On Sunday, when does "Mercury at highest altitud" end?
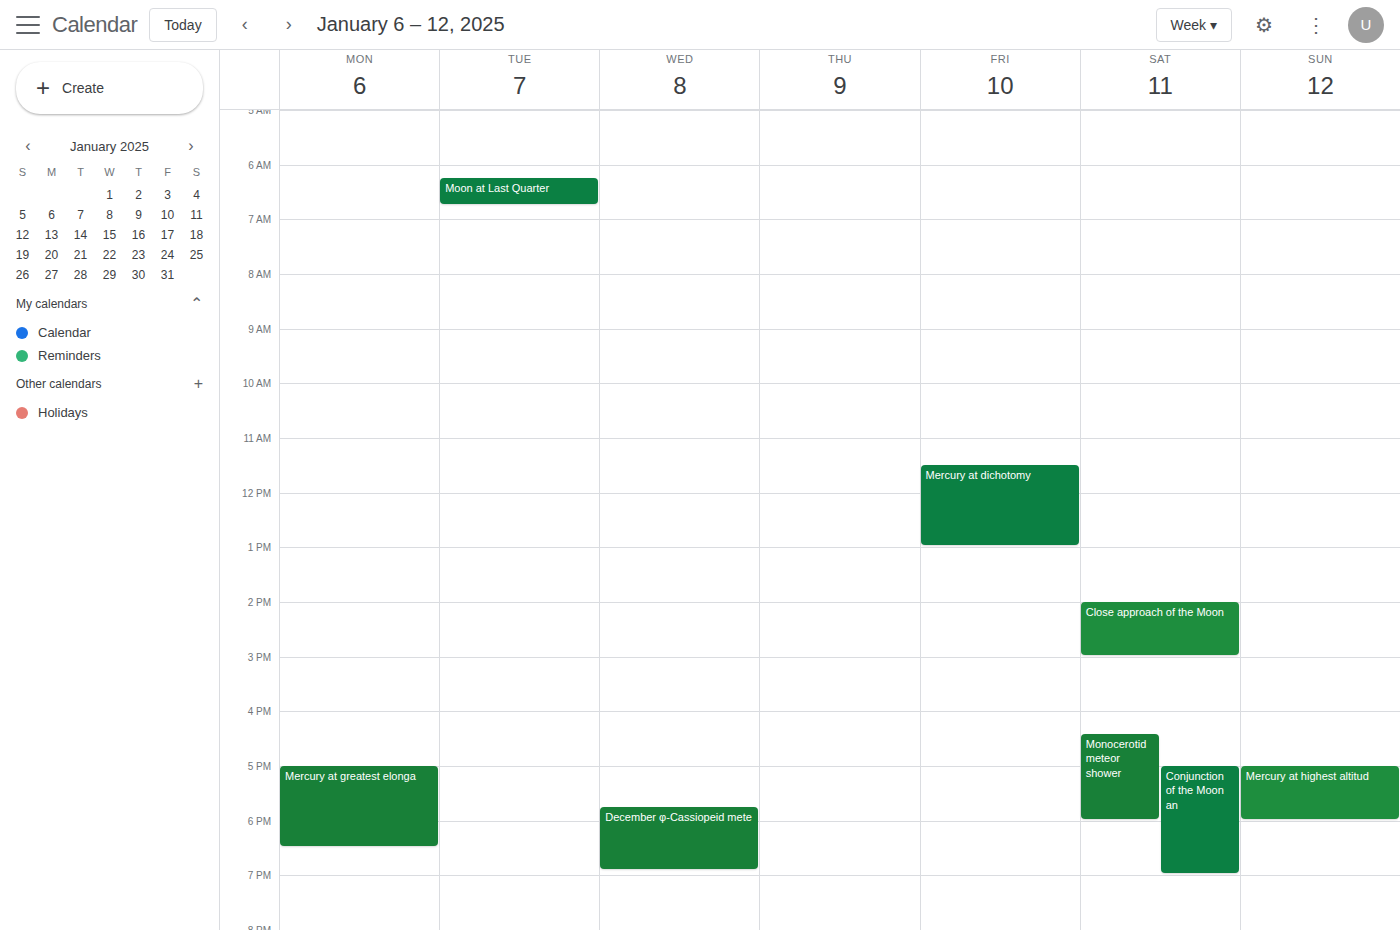
18:00